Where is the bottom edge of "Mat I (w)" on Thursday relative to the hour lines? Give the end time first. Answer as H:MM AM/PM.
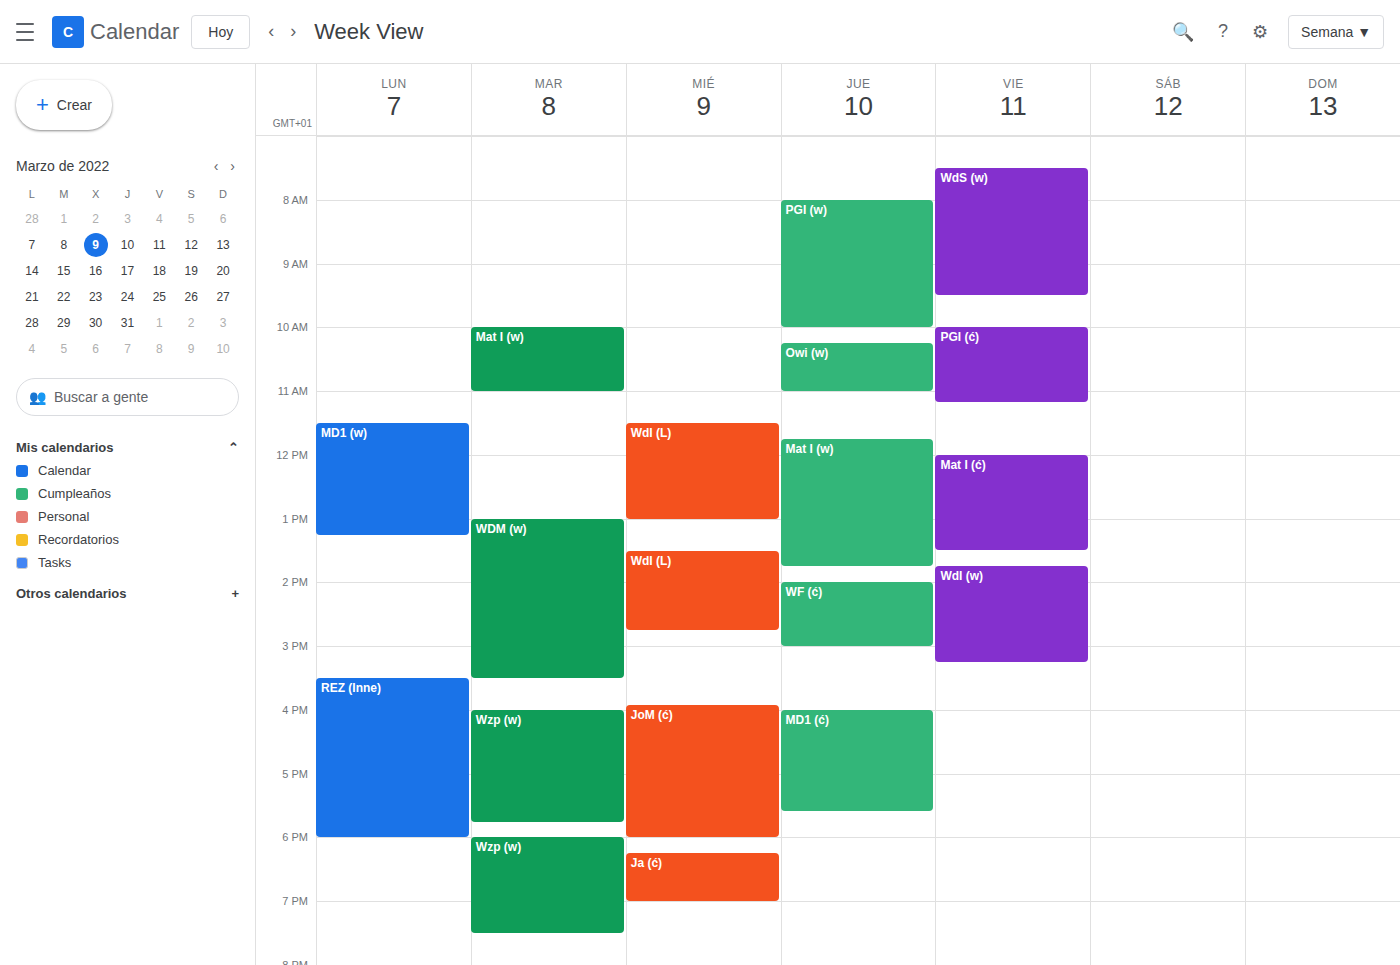
1:45 PM -- neither: three quarters of the way from the 1 PM line to the 2 PM line.